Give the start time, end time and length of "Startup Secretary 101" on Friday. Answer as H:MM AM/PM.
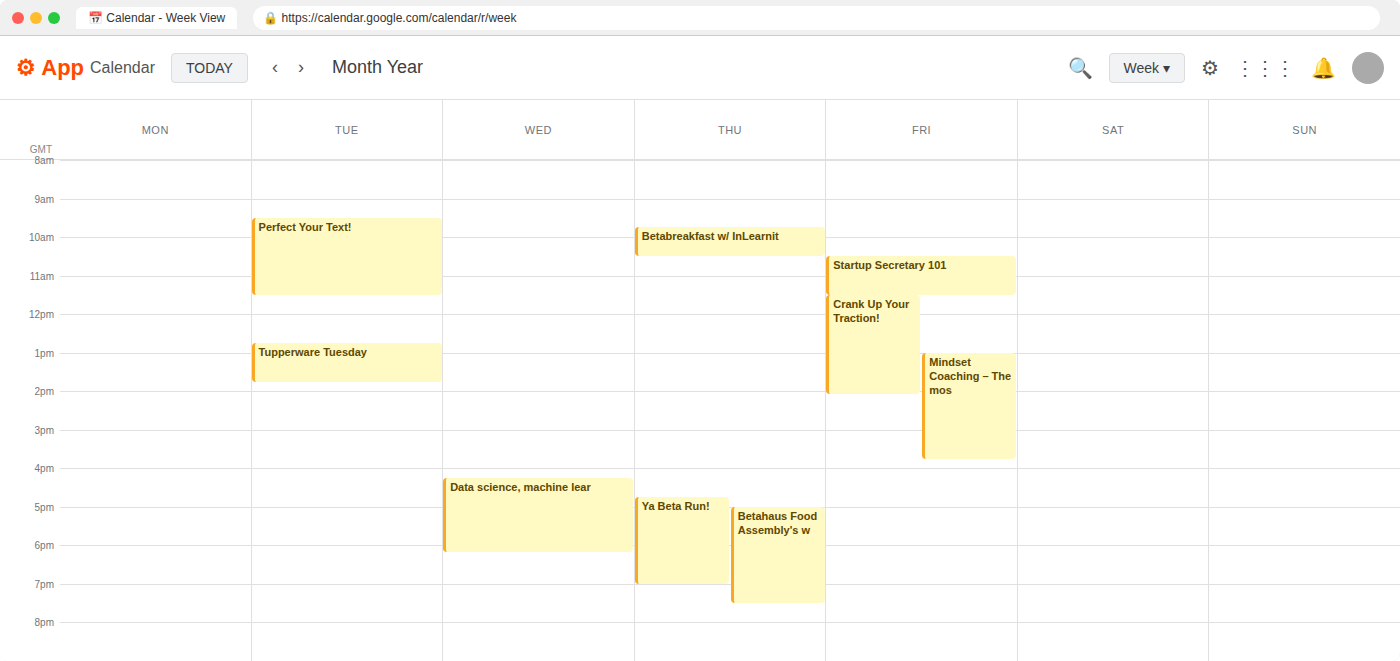
10:30 AM to 11:30 AM, 1 hour